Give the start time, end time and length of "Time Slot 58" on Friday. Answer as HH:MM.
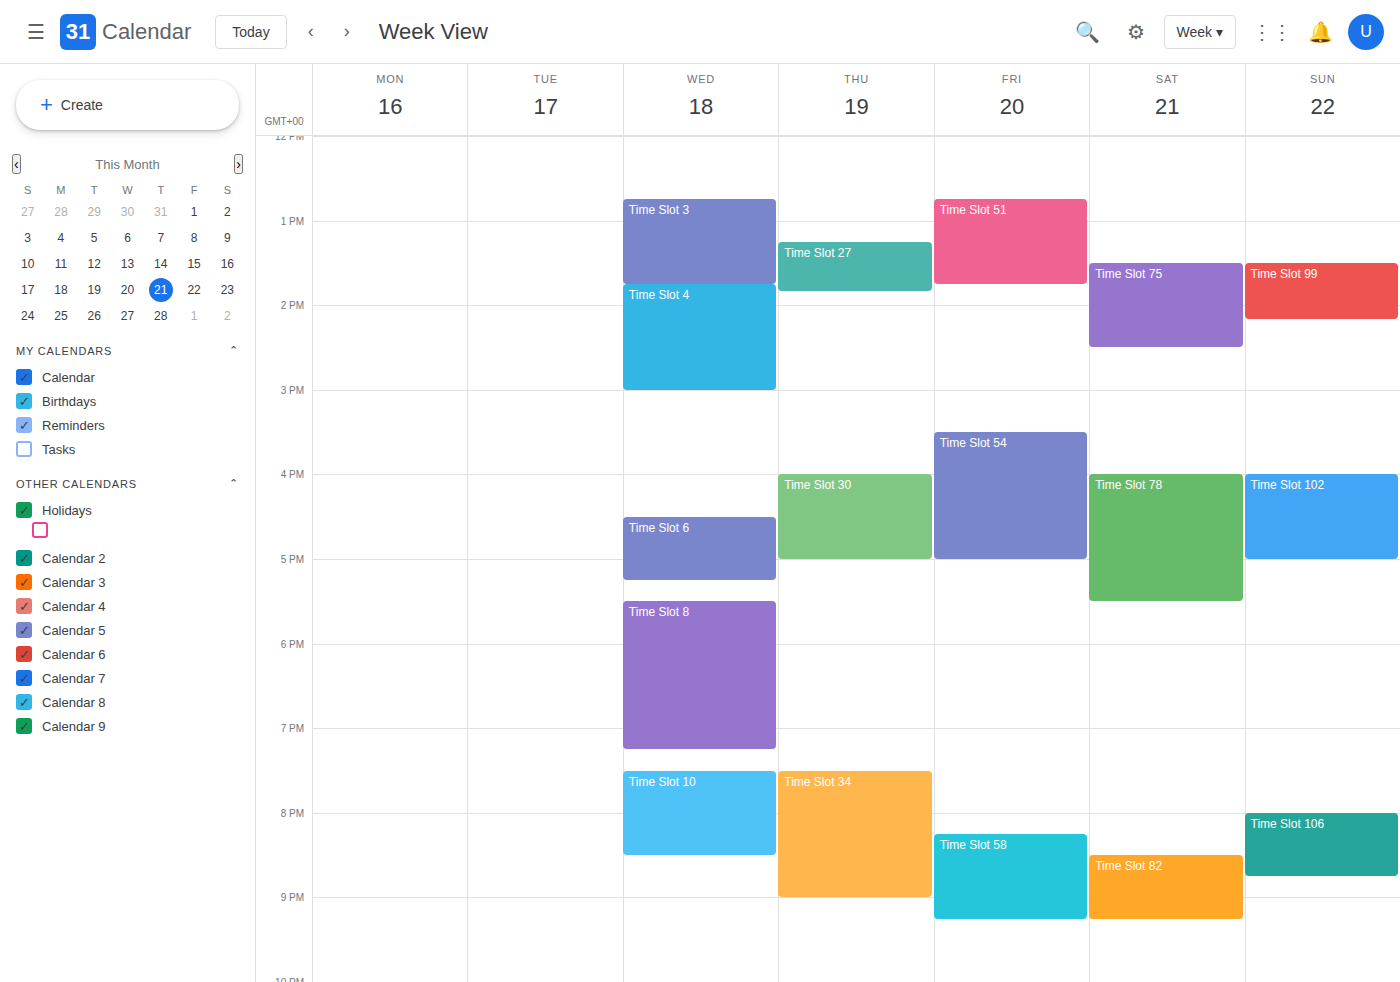
20:15 to 21:15, 1 hour